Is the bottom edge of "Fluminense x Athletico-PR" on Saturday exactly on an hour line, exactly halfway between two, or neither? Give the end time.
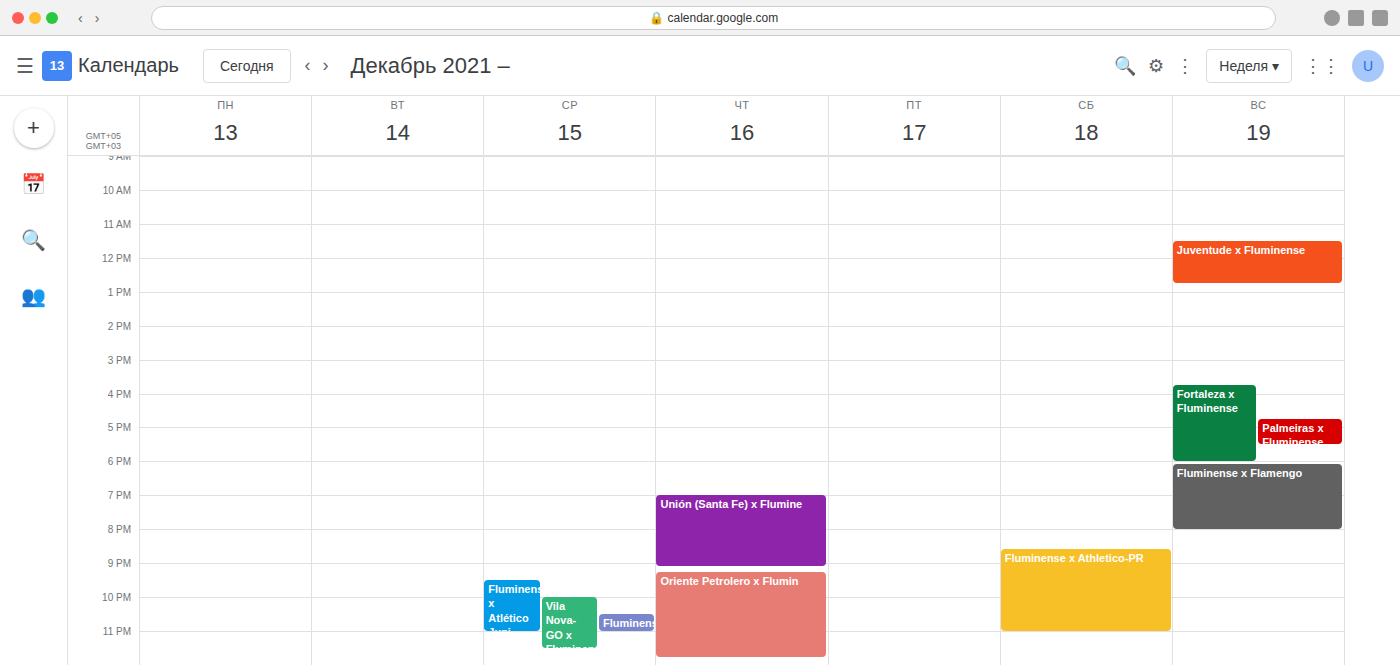
11:00 PM -- exactly on the 11 PM line.